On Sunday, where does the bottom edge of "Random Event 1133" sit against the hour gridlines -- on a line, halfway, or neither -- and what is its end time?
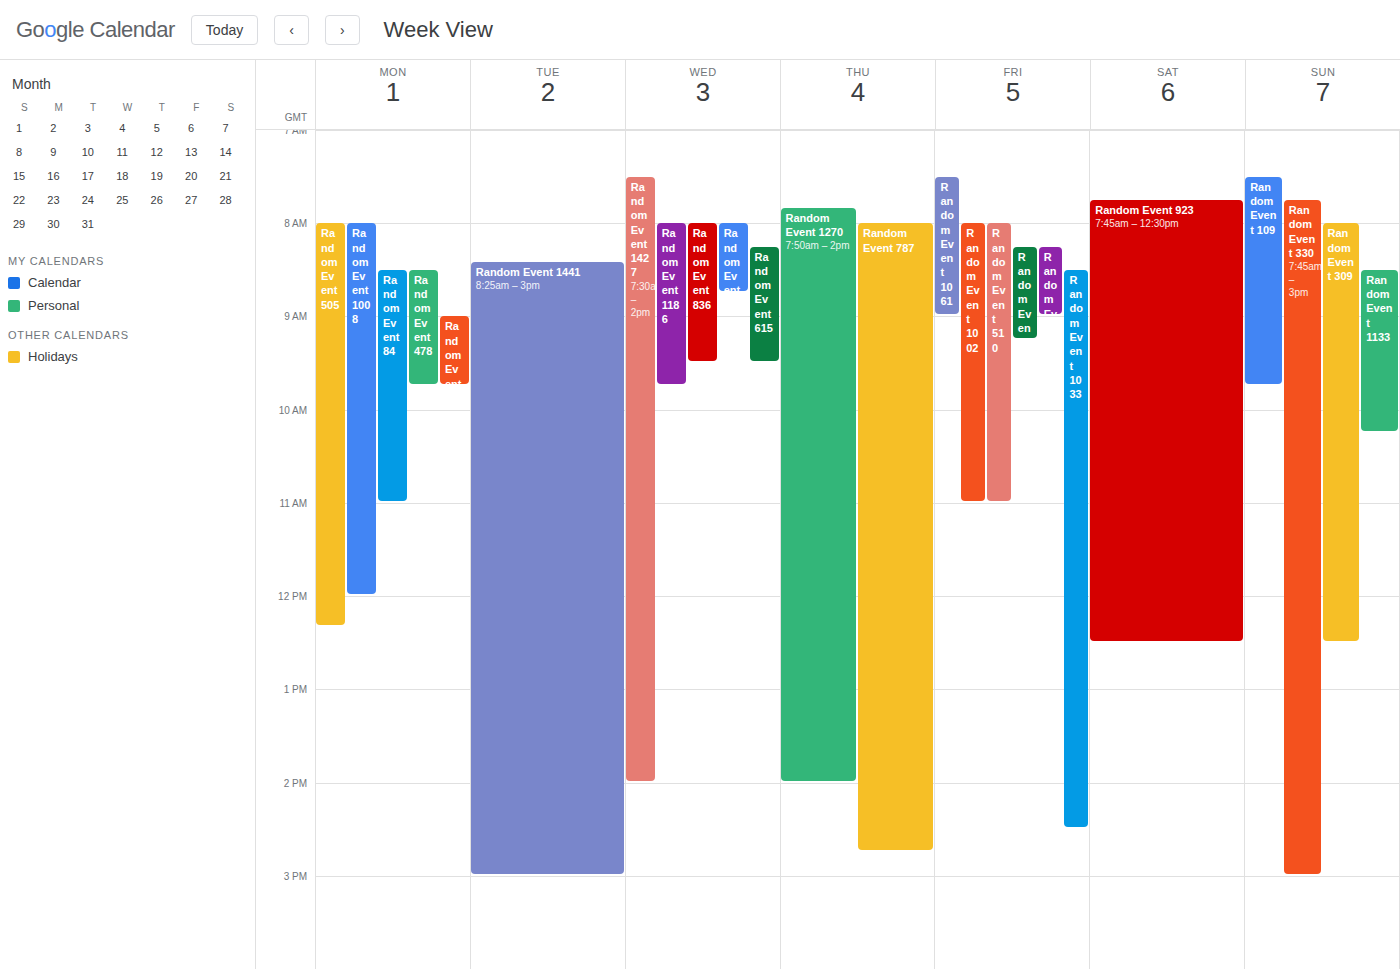
10:15 AM -- neither: a quarter of the way from the 10 AM line to the 11 AM line.